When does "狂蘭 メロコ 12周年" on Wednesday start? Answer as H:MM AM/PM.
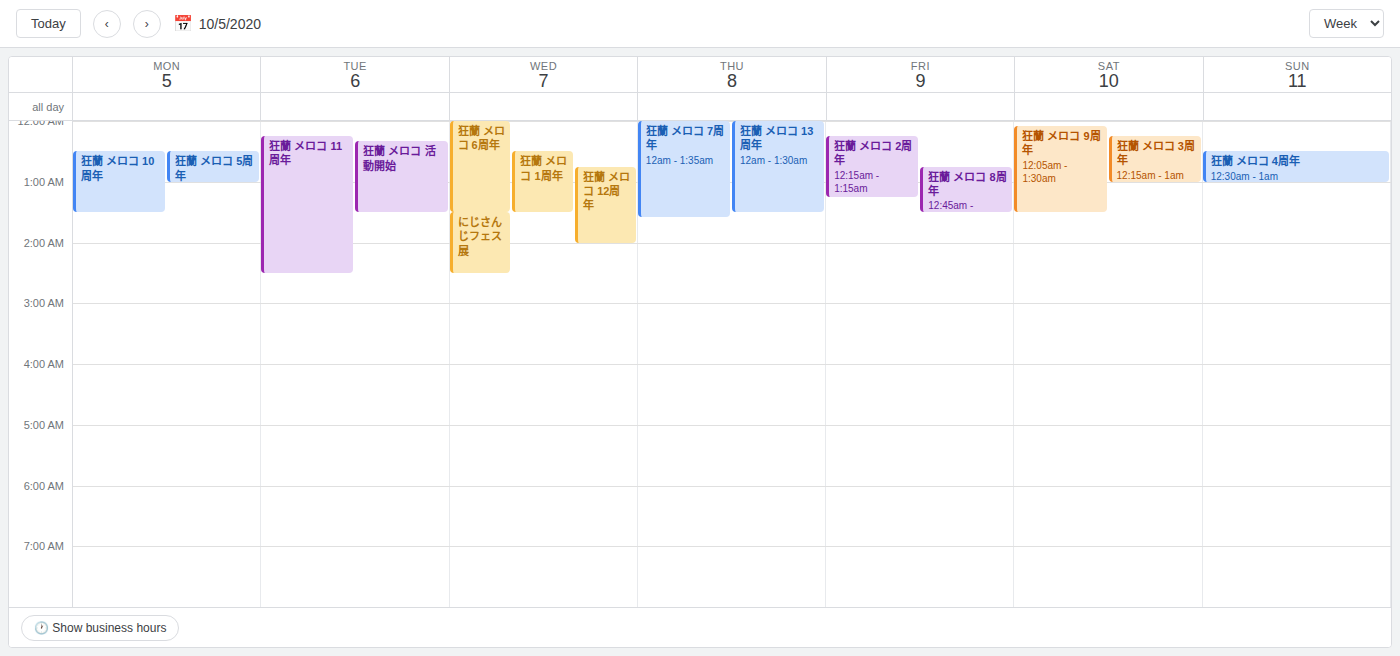
12:45 AM